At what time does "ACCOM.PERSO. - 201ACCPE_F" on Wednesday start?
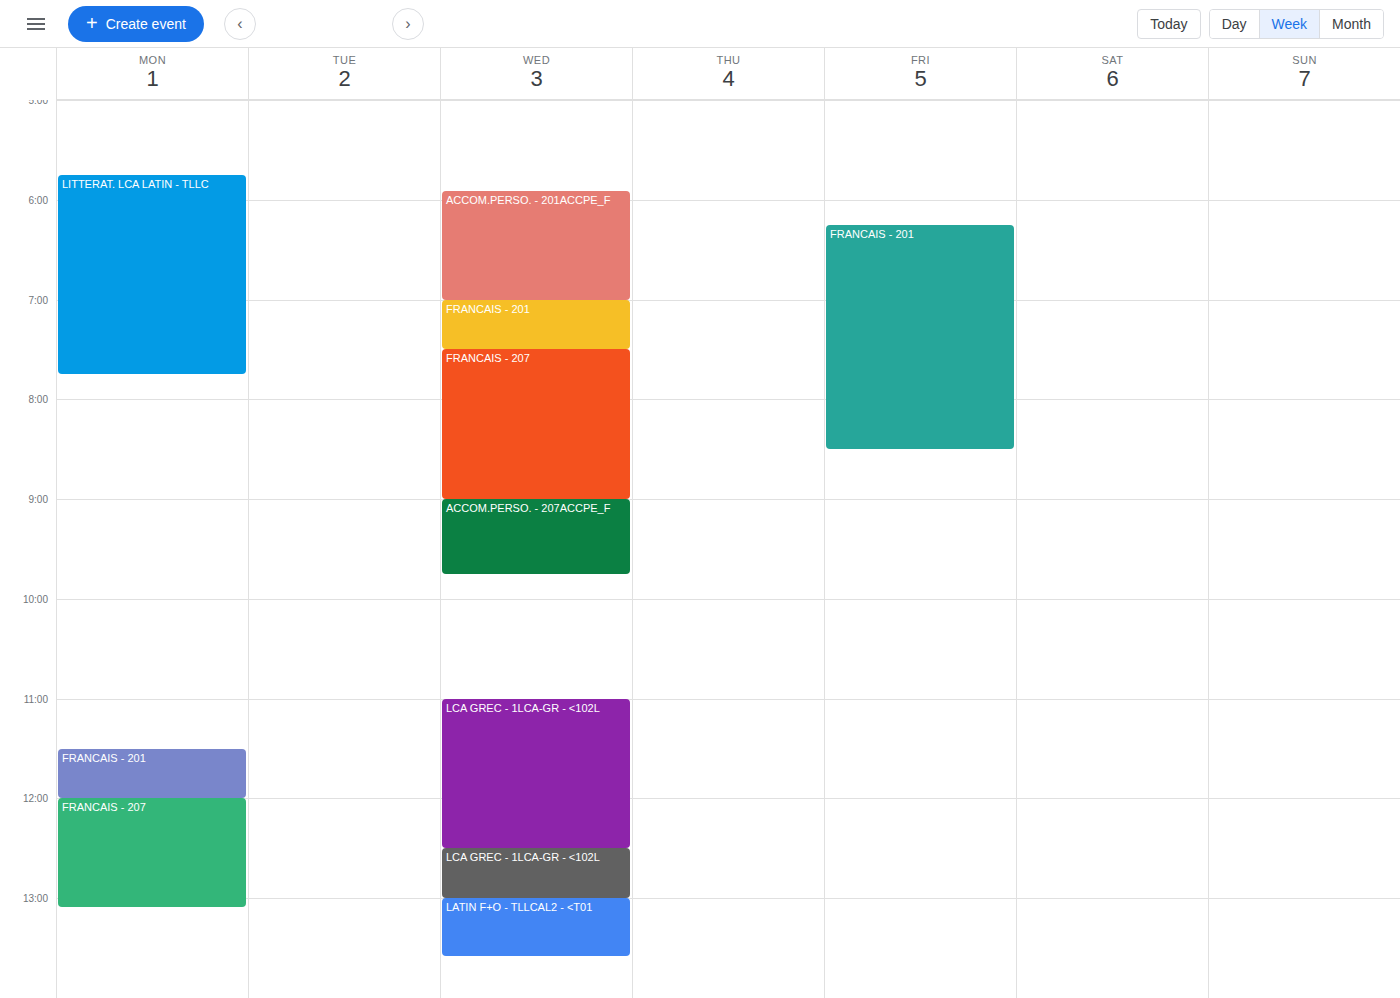
05:55